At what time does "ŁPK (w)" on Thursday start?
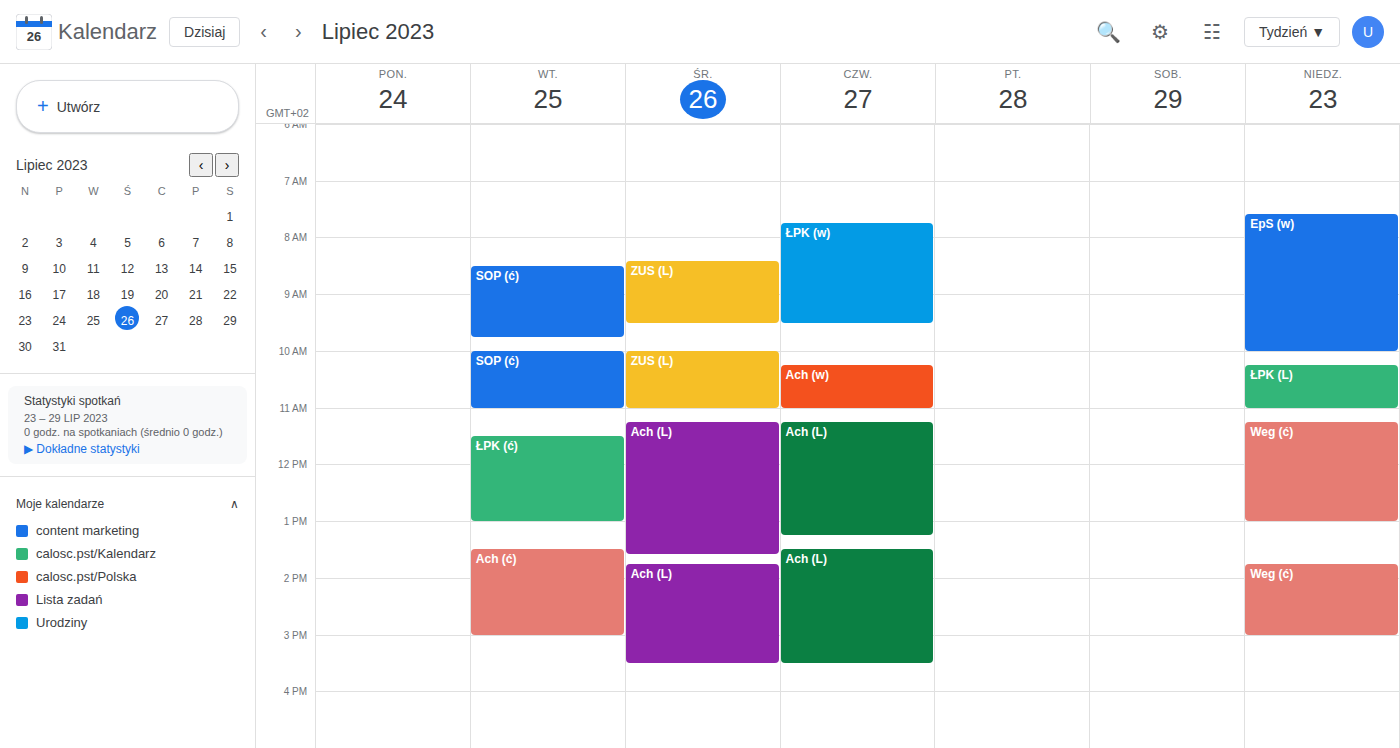
7:45 AM